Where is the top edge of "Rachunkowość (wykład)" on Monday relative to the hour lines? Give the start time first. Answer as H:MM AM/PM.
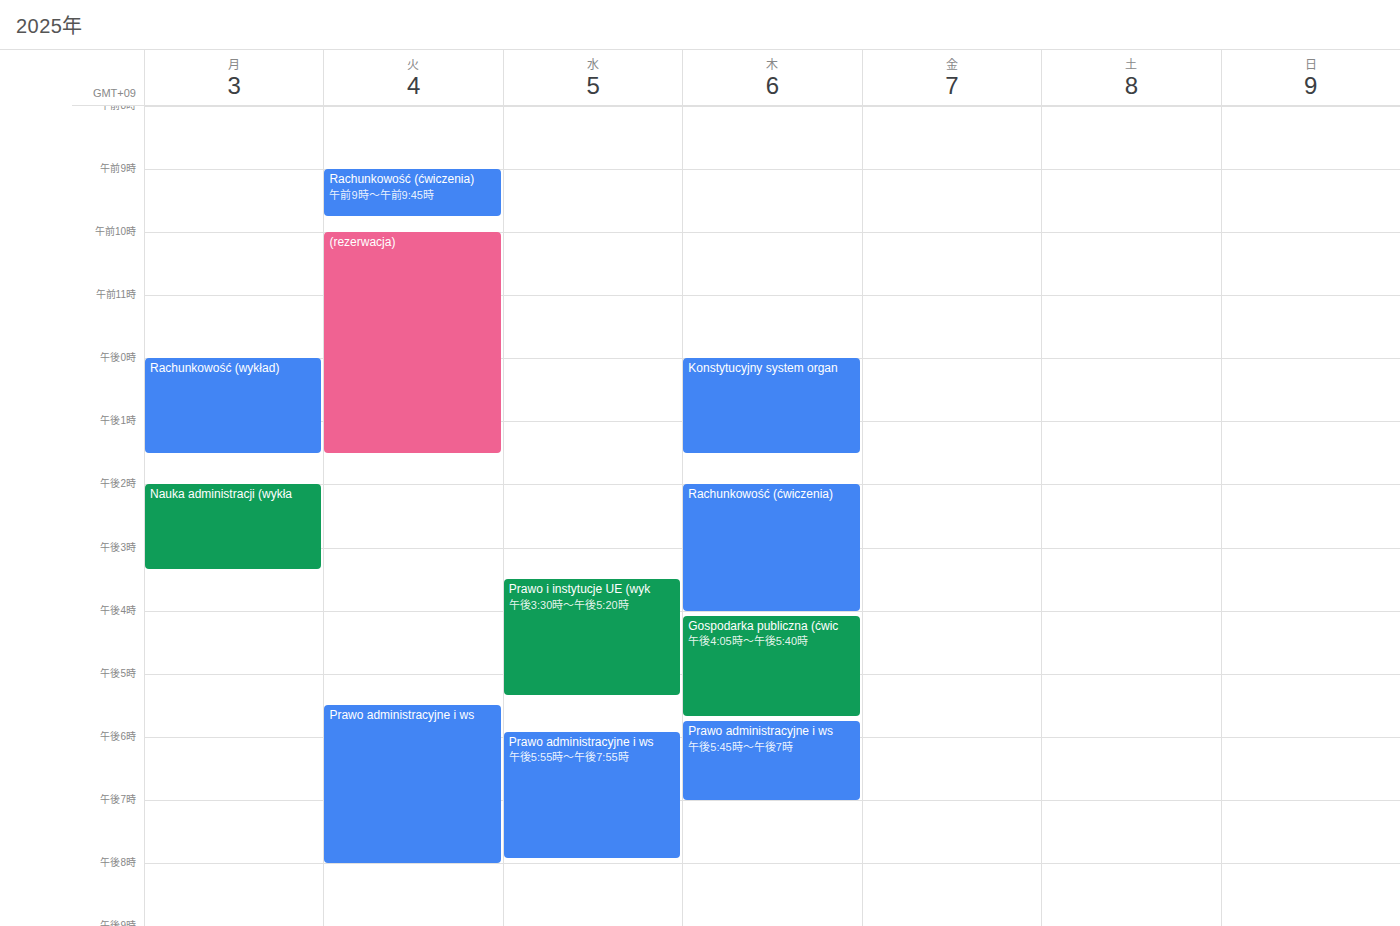
12:00 PM -- exactly on the 12 PM line.